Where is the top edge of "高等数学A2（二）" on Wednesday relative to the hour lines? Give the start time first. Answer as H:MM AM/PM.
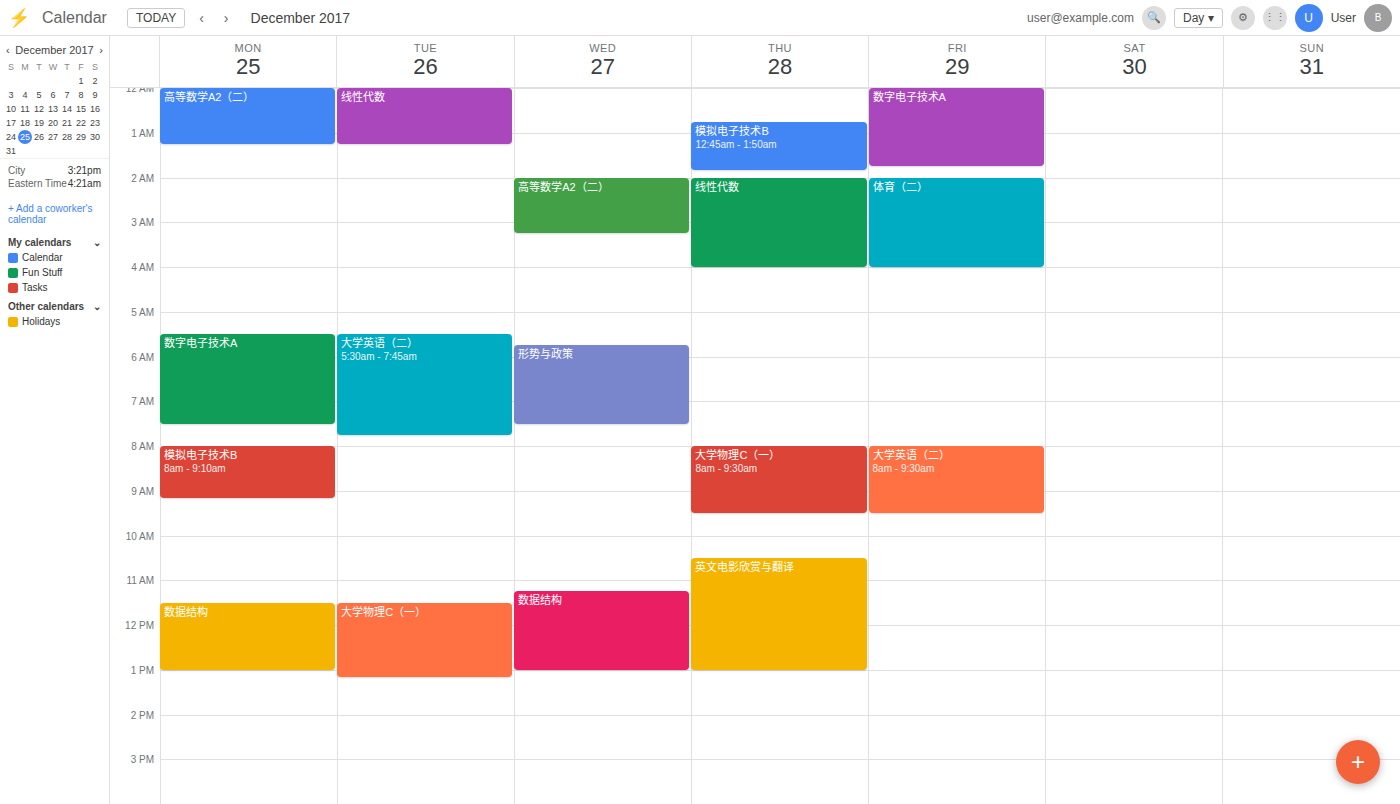
2:00 AM -- exactly on the 2 AM line.